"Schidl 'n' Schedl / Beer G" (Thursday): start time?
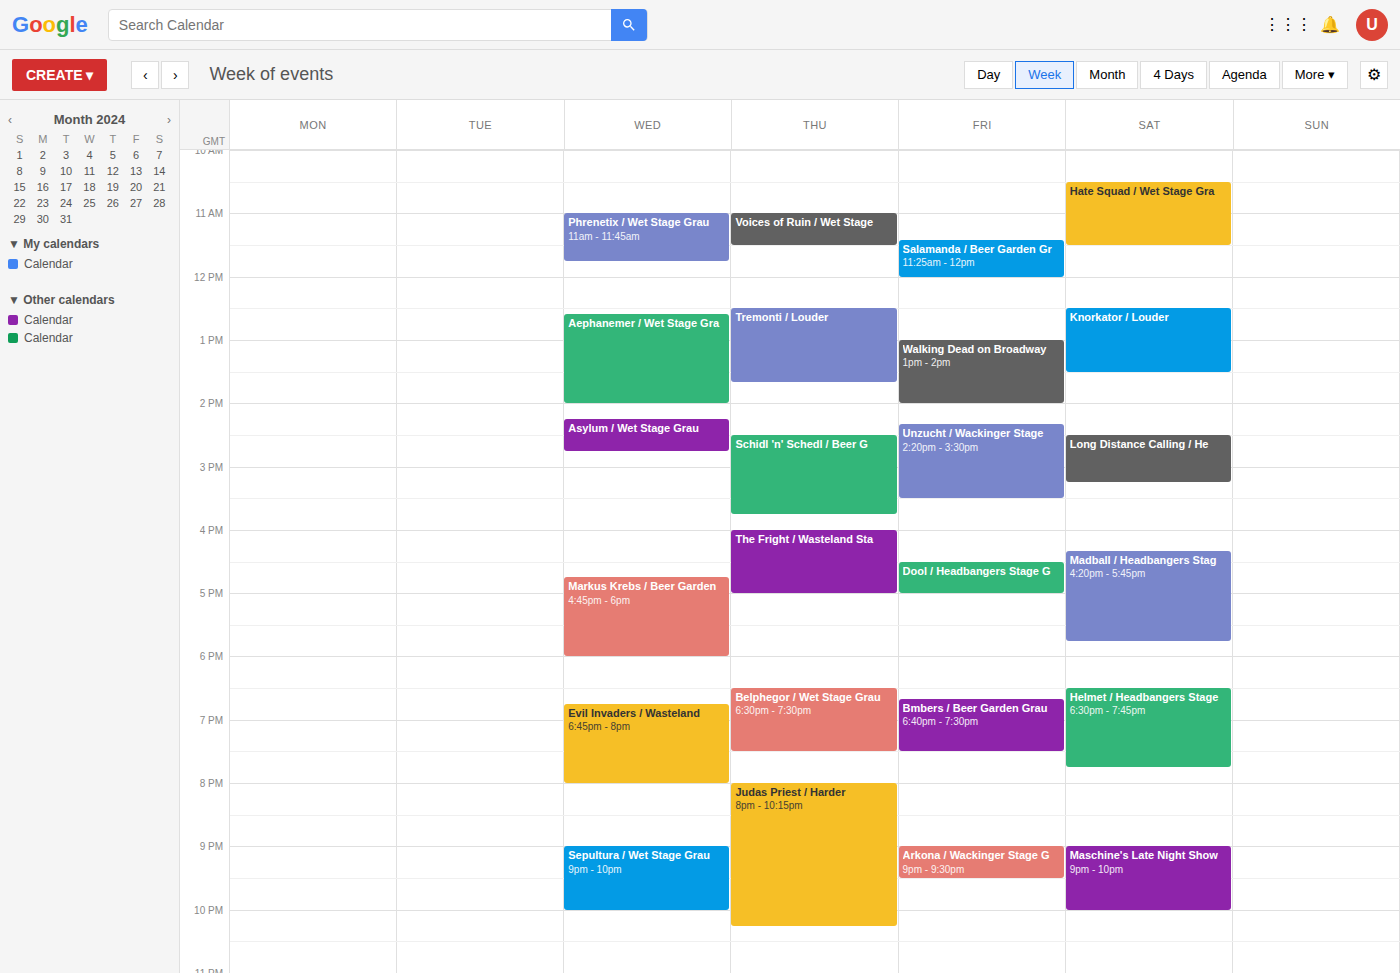
14:30